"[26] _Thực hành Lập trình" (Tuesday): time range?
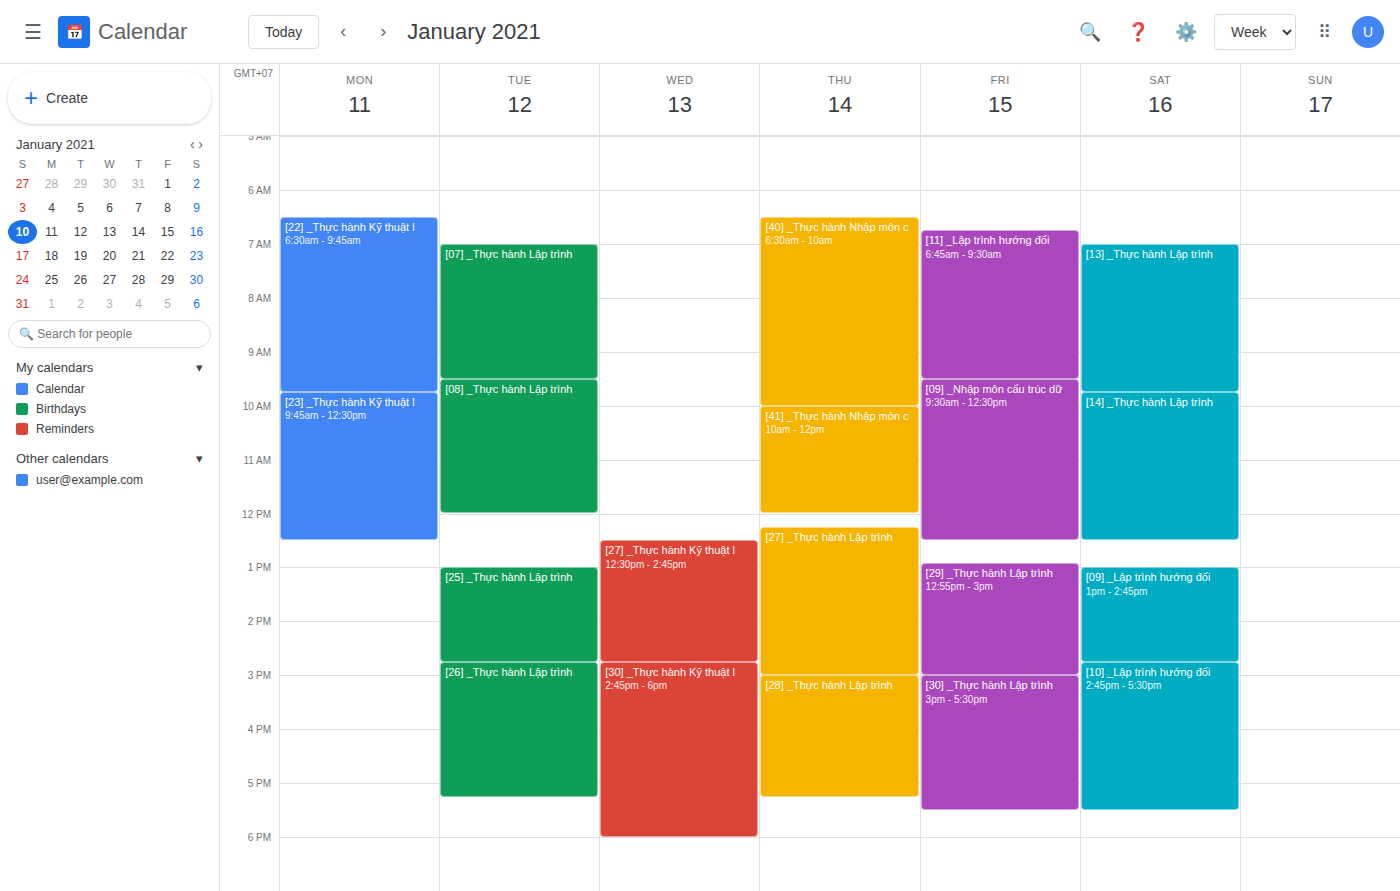
2:45 PM to 5:15 PM